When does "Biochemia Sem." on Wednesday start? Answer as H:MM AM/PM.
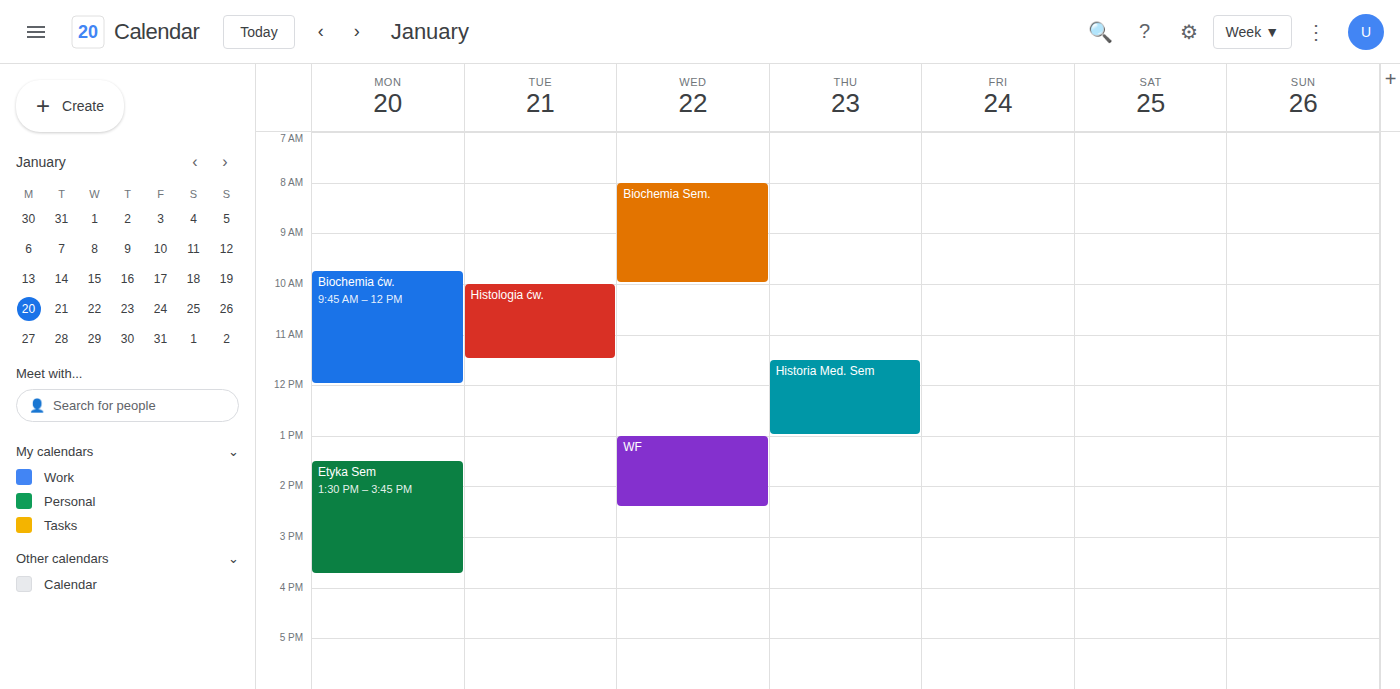
8:00 AM